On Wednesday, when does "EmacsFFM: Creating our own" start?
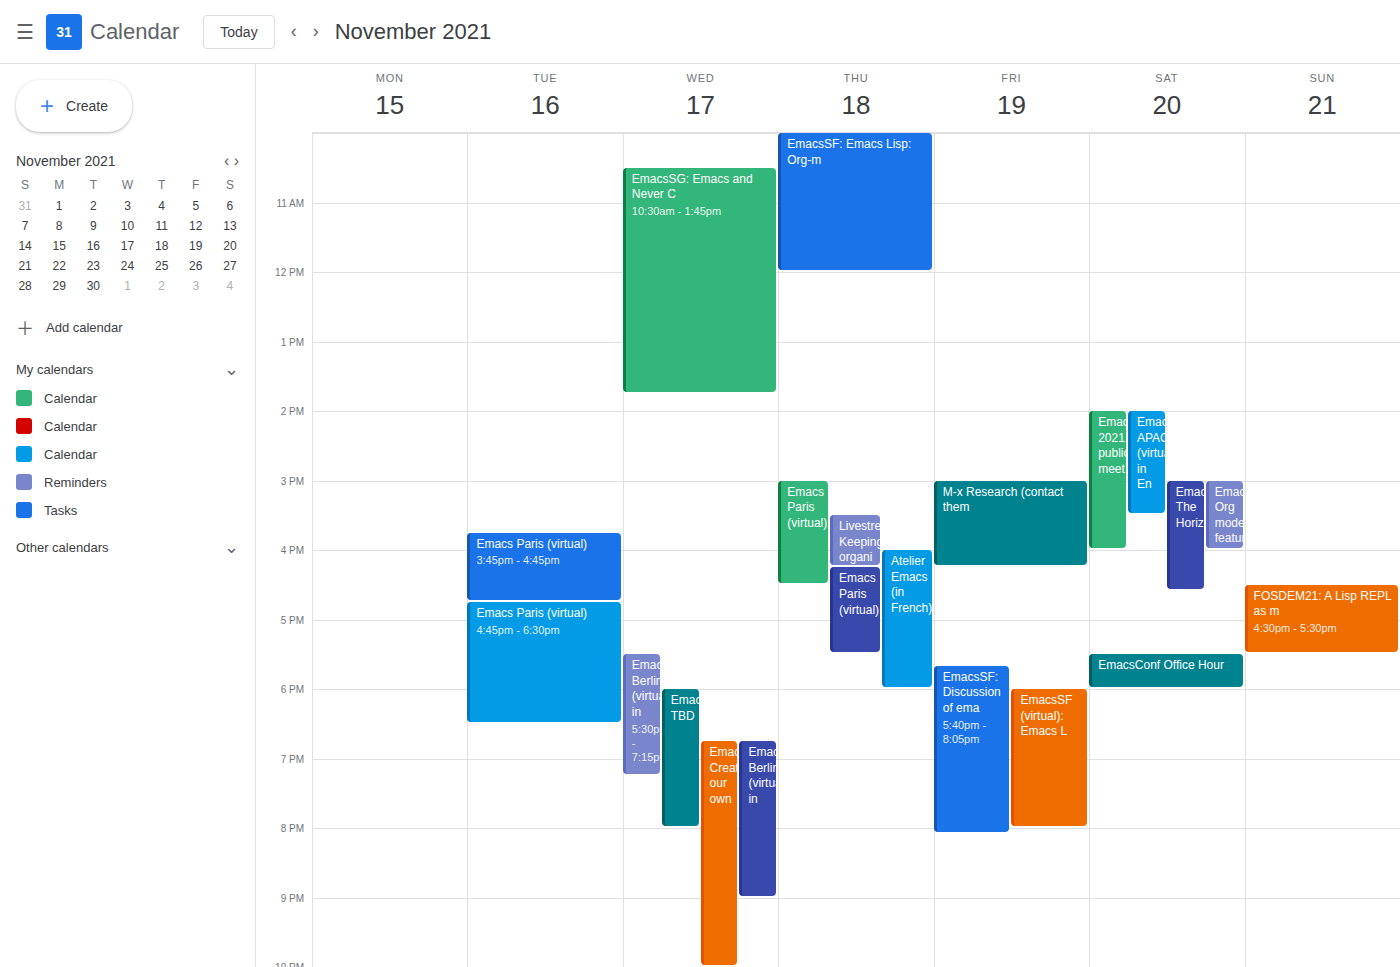
6:45 PM